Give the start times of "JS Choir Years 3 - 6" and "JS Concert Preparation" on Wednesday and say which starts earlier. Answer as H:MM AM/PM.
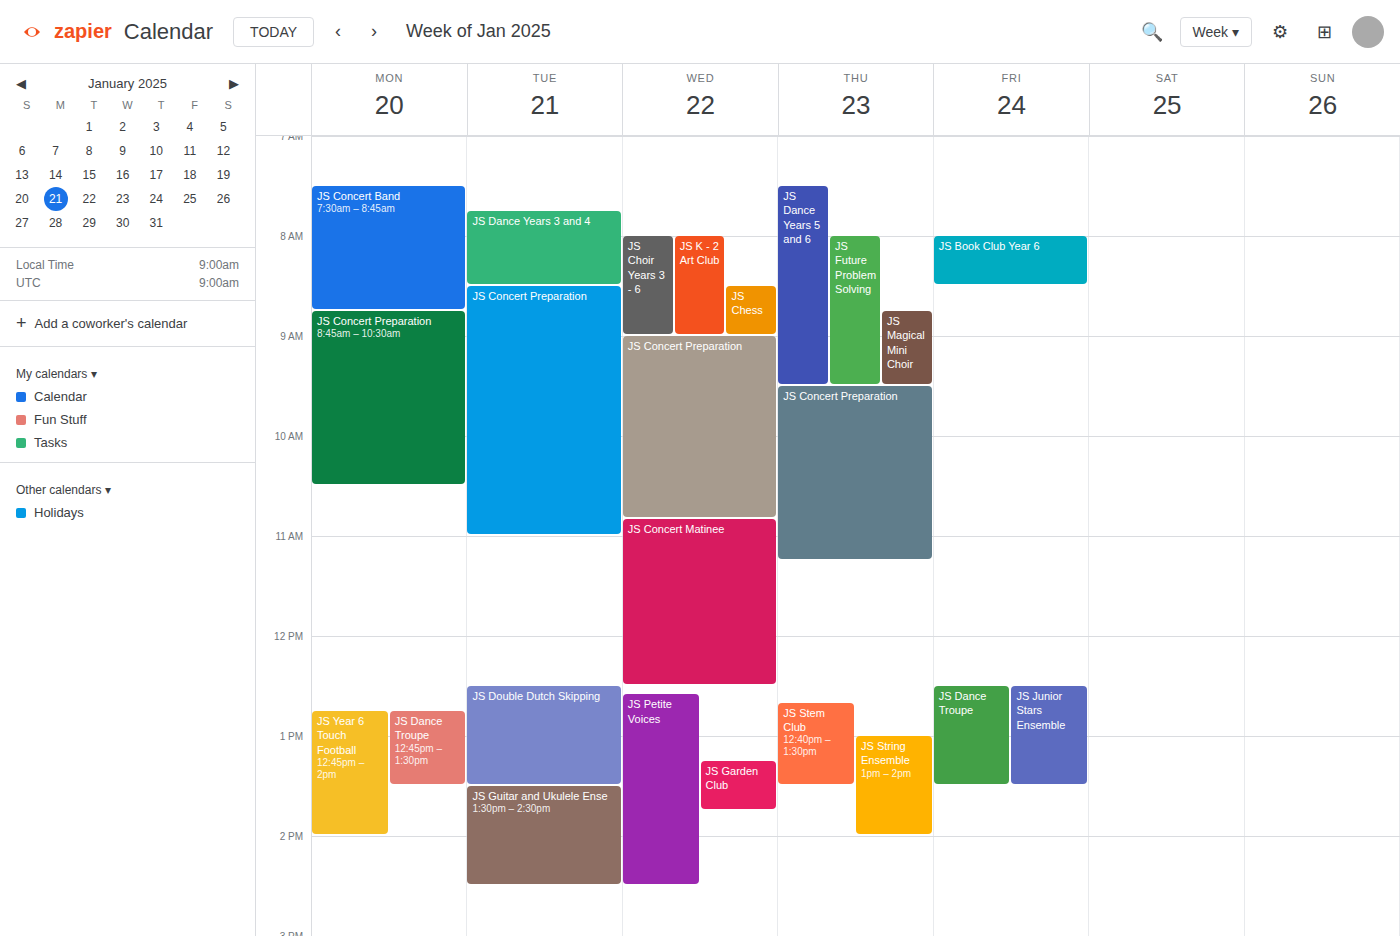
"JS Choir Years 3 - 6" 8:00 AM; "JS Concert Preparation" 9:00 AM.